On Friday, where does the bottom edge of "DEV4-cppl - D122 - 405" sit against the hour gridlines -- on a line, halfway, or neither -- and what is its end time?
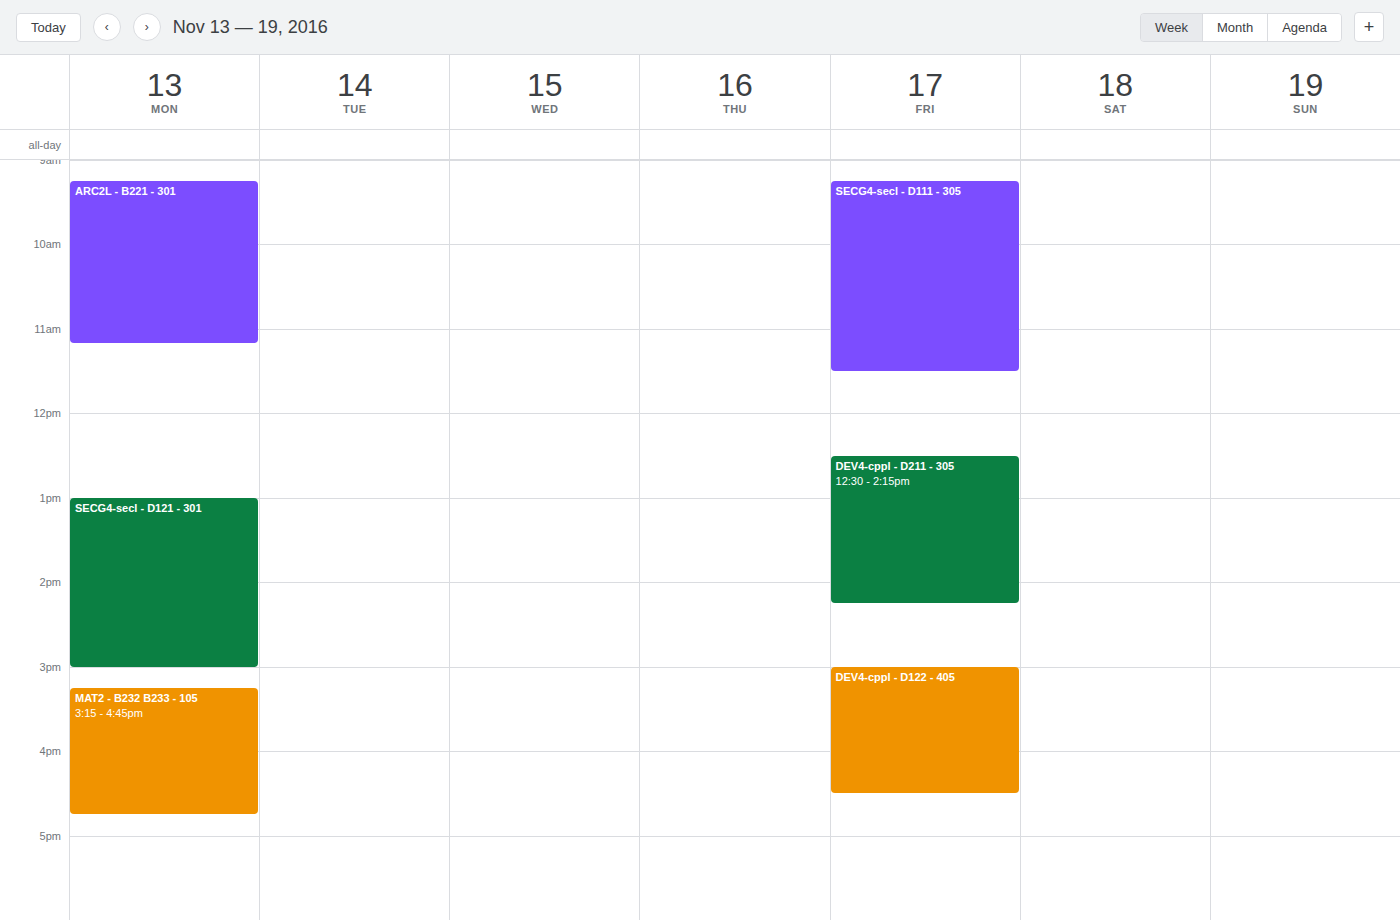
4:30 PM -- halfway between the 4 PM and 5 PM lines.